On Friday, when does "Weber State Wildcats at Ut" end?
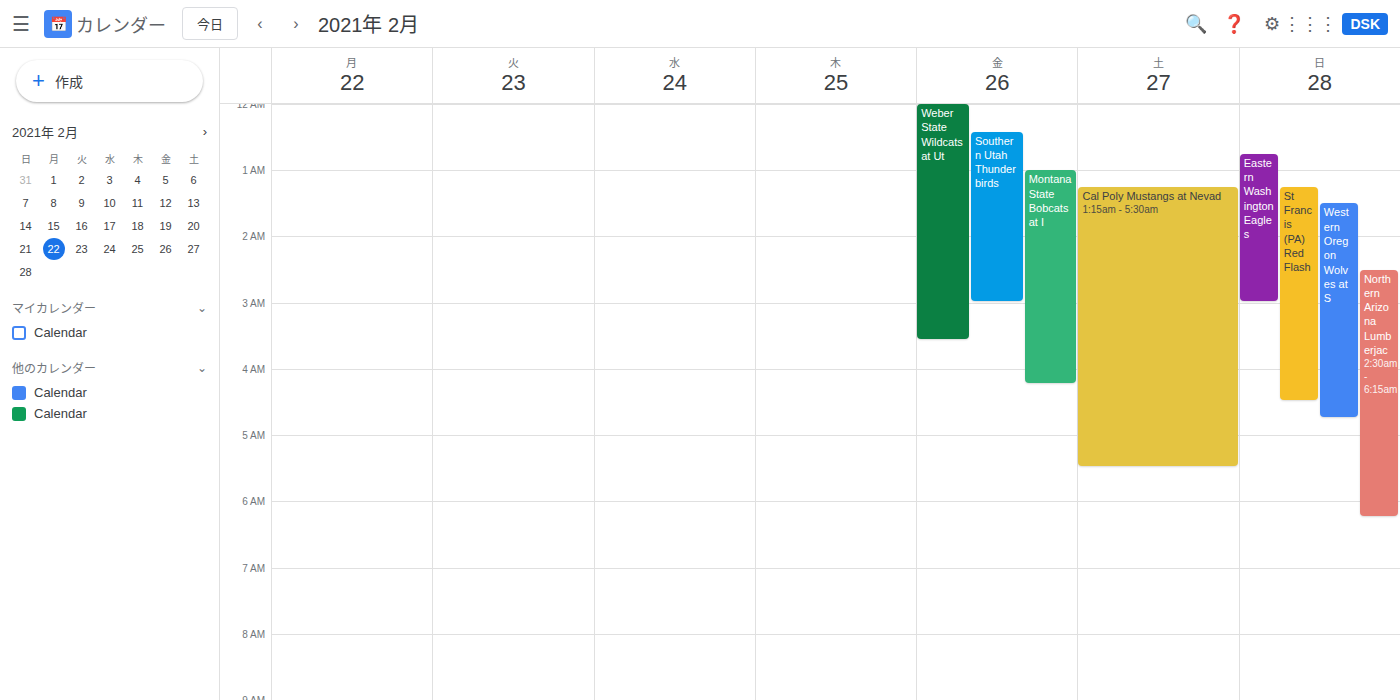
3:35 AM